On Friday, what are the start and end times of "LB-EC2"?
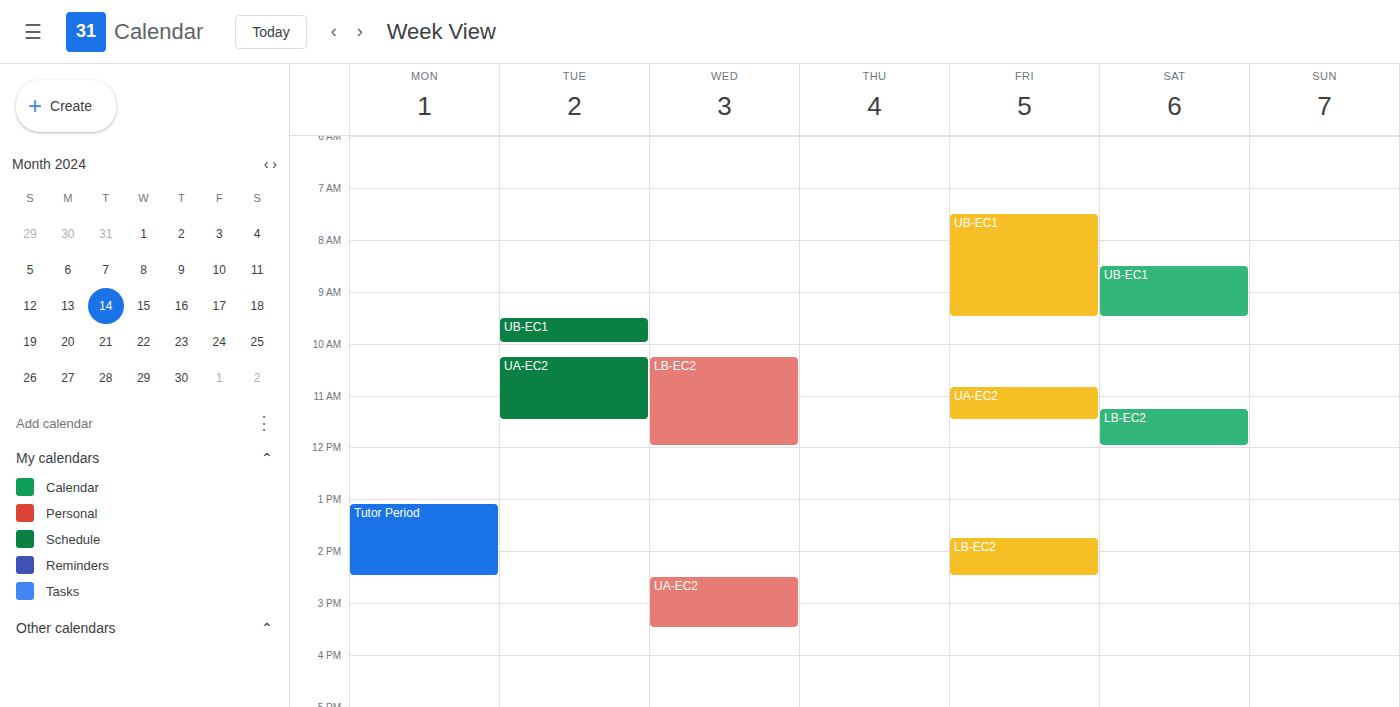
1:45 PM to 2:30 PM